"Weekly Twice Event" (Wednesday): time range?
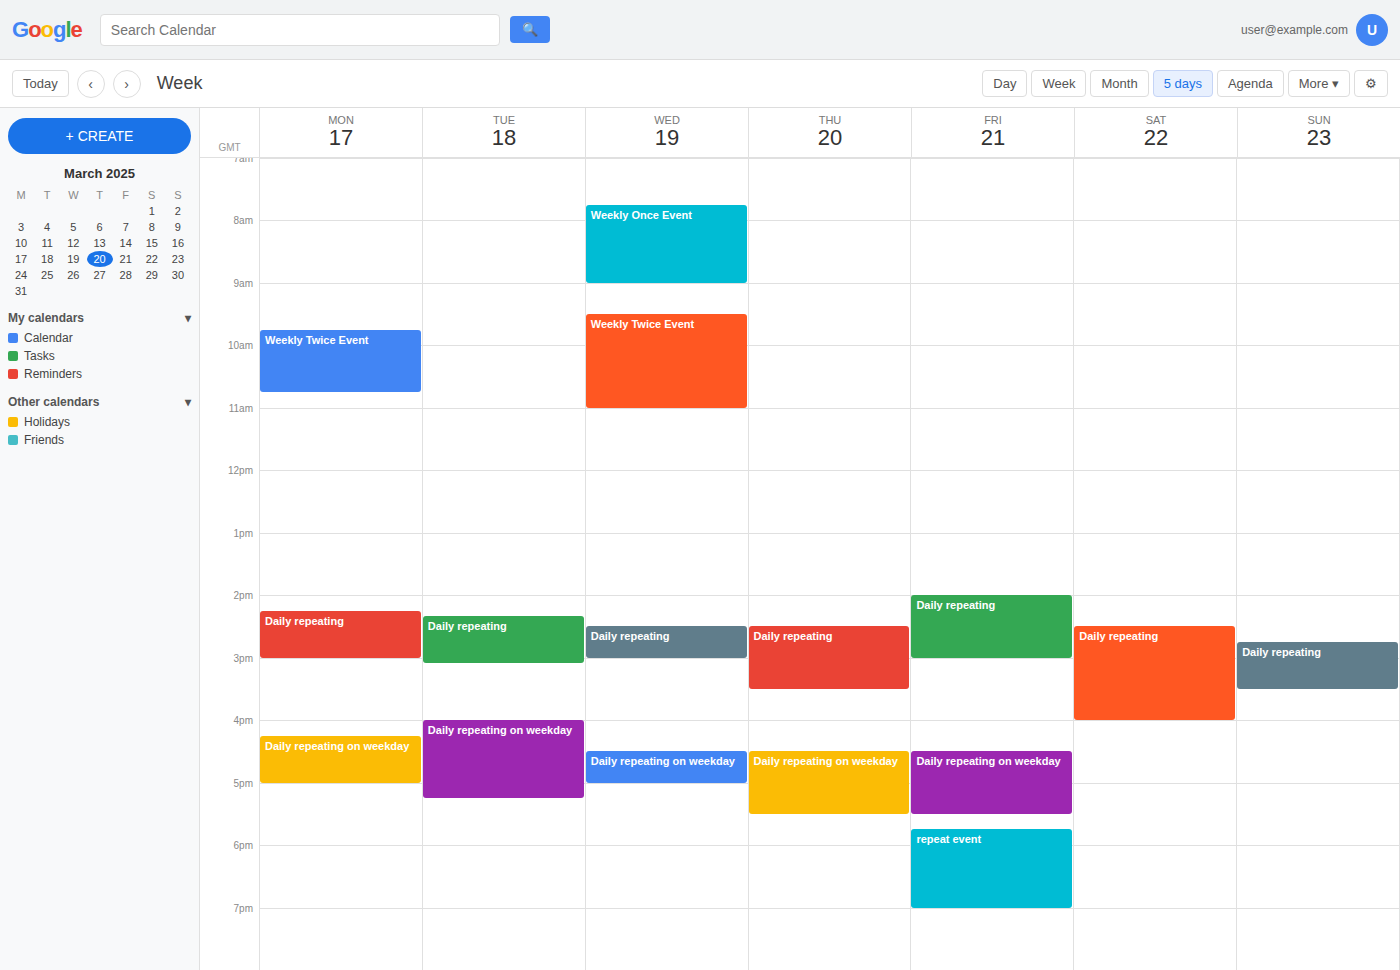
9:30 AM to 11:00 AM